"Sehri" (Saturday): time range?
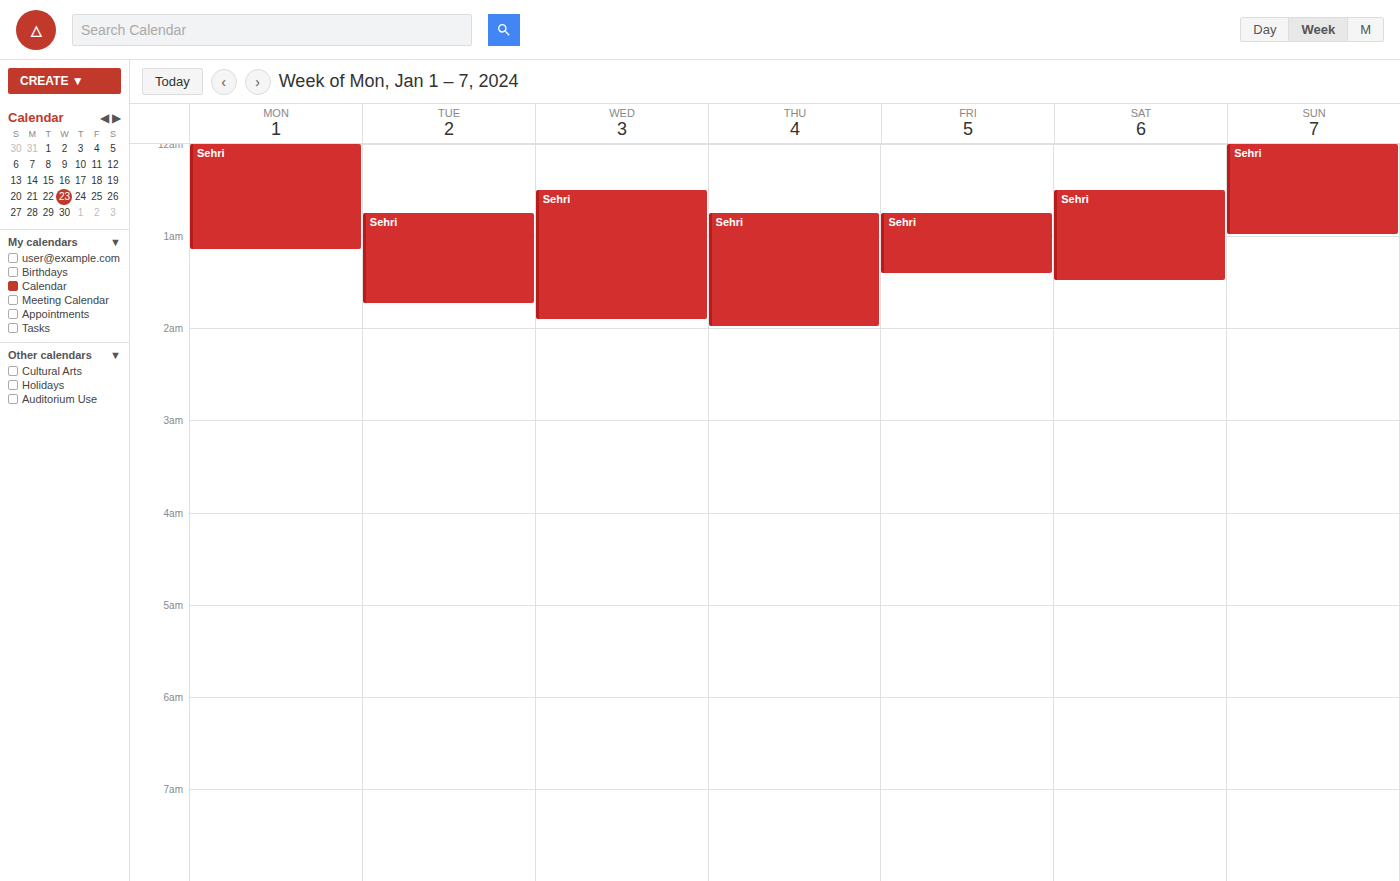
12:30 AM to 1:30 AM